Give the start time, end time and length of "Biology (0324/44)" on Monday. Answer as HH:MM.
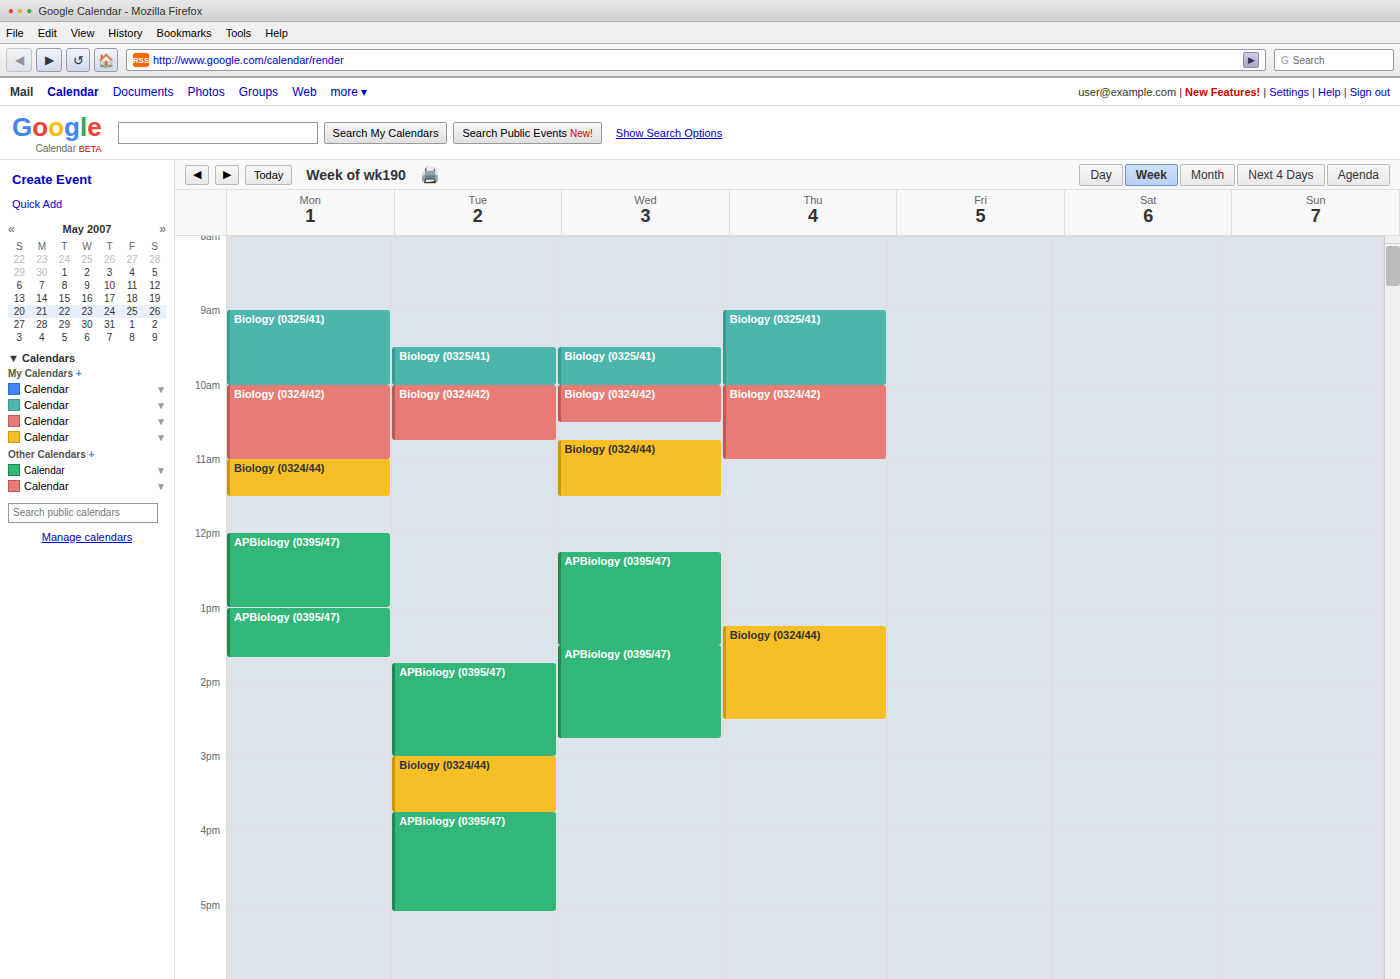
11:00 to 11:30, 30 minutes